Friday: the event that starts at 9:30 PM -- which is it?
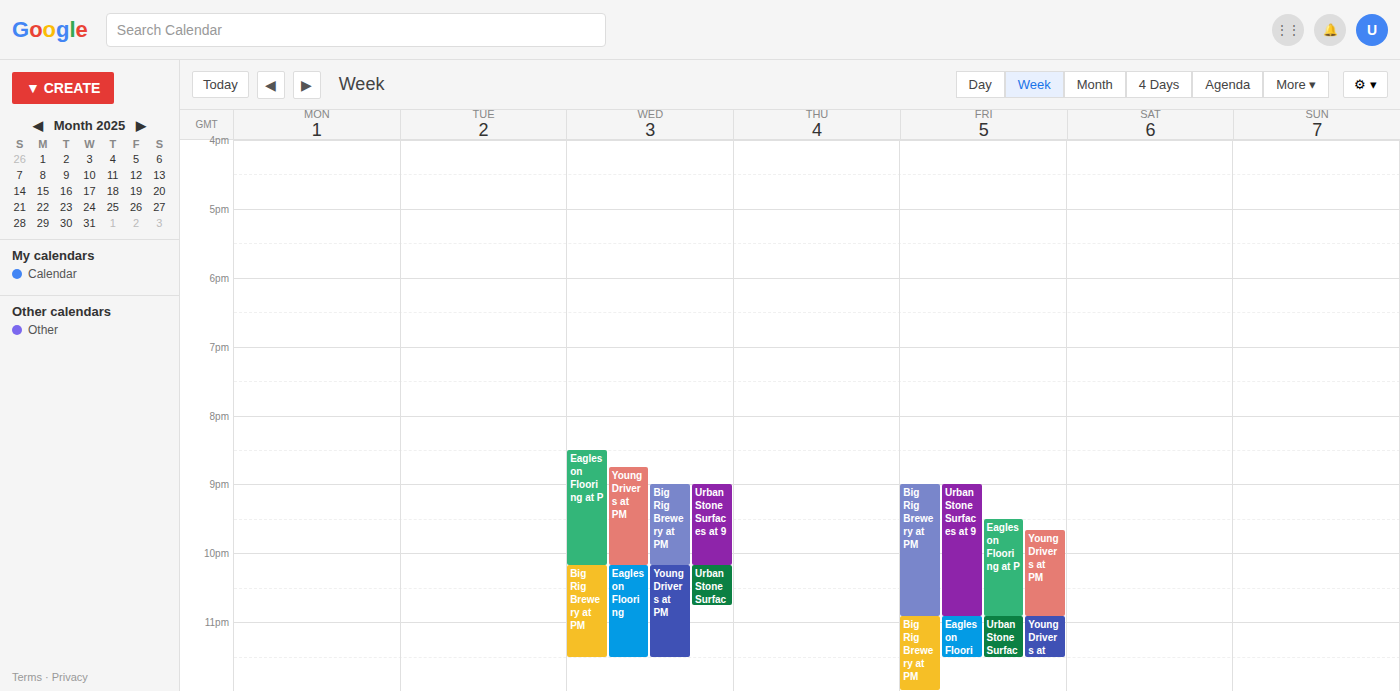
"Eagleson Flooring at P"